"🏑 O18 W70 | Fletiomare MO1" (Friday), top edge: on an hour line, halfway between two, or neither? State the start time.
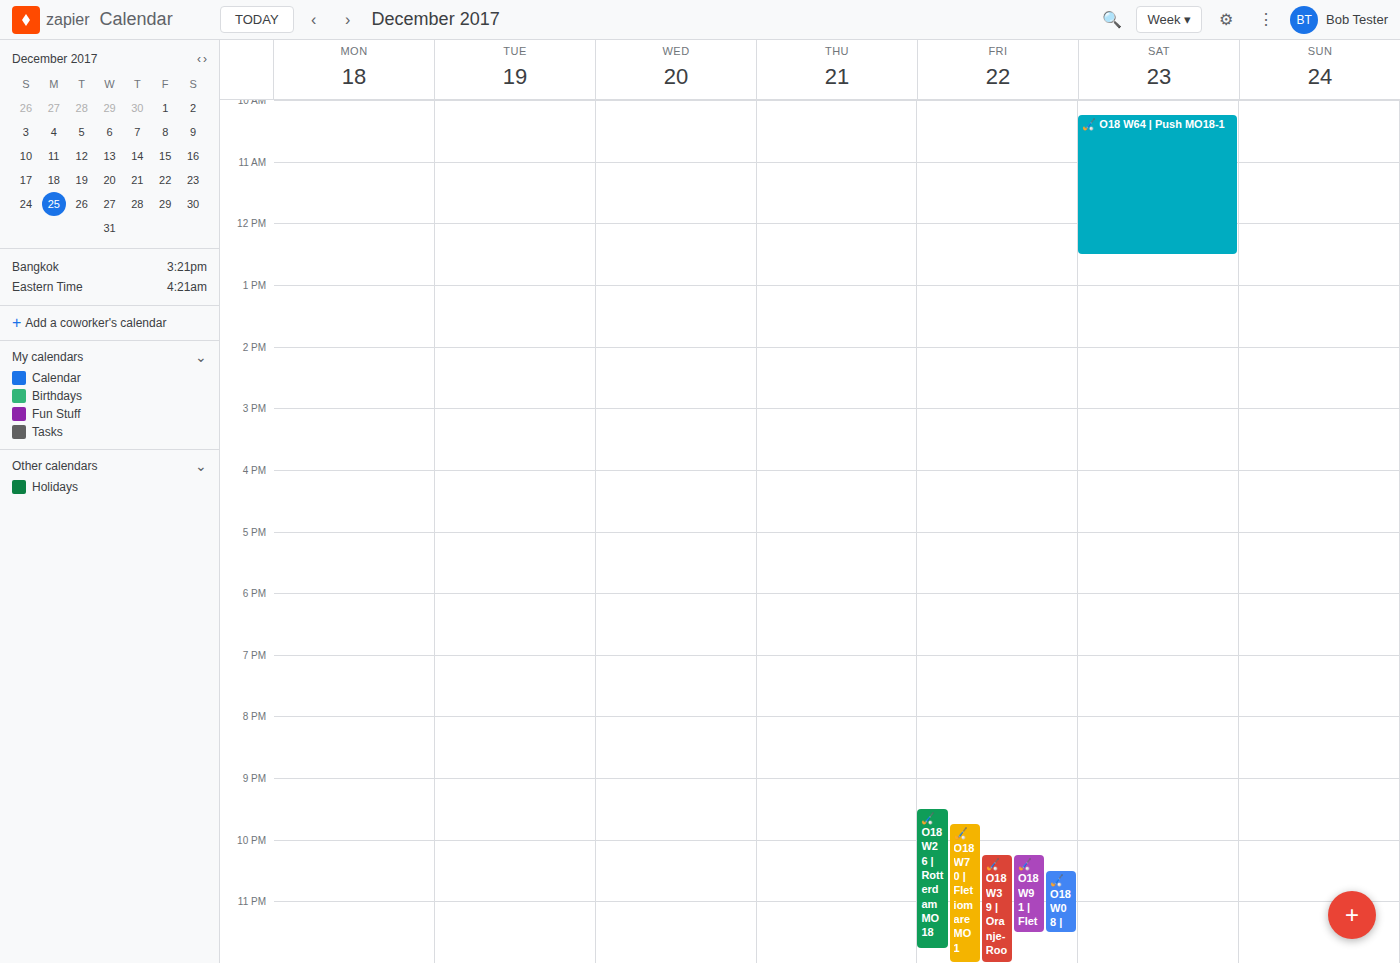
9:45 PM -- neither: three quarters of the way from the 9 PM line to the 10 PM line.